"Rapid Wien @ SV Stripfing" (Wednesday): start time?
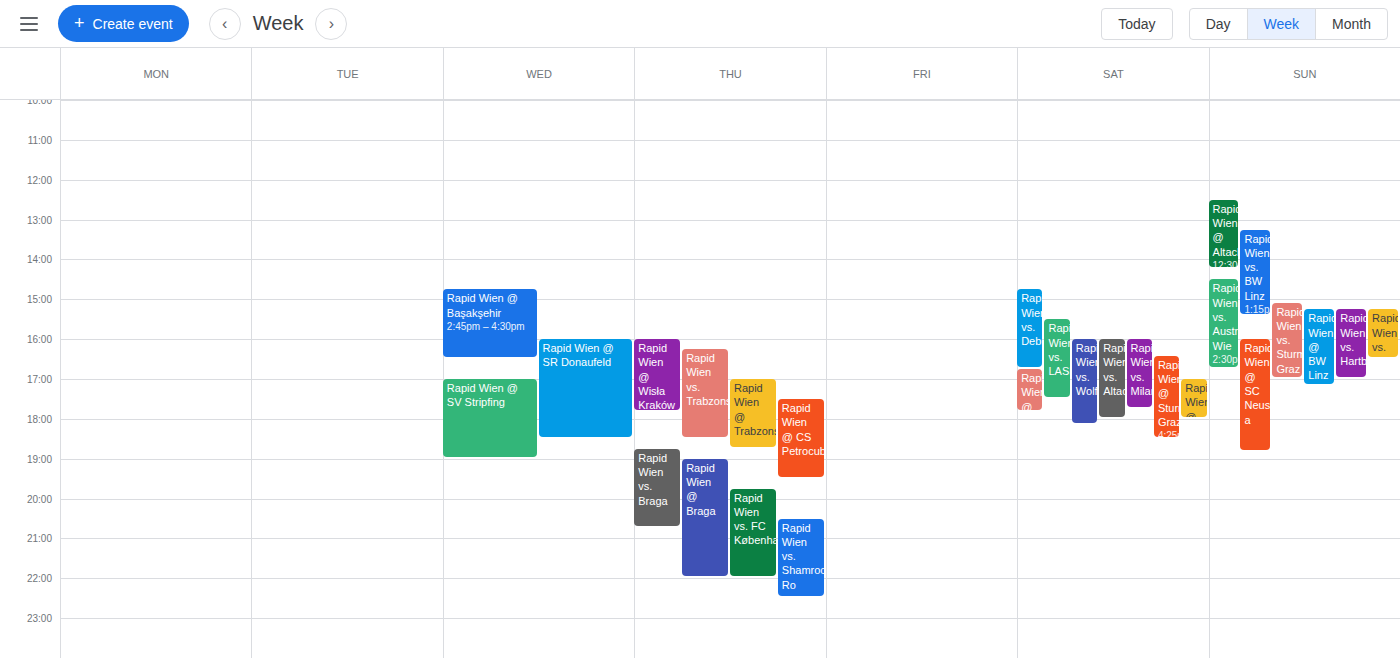
5:00 PM